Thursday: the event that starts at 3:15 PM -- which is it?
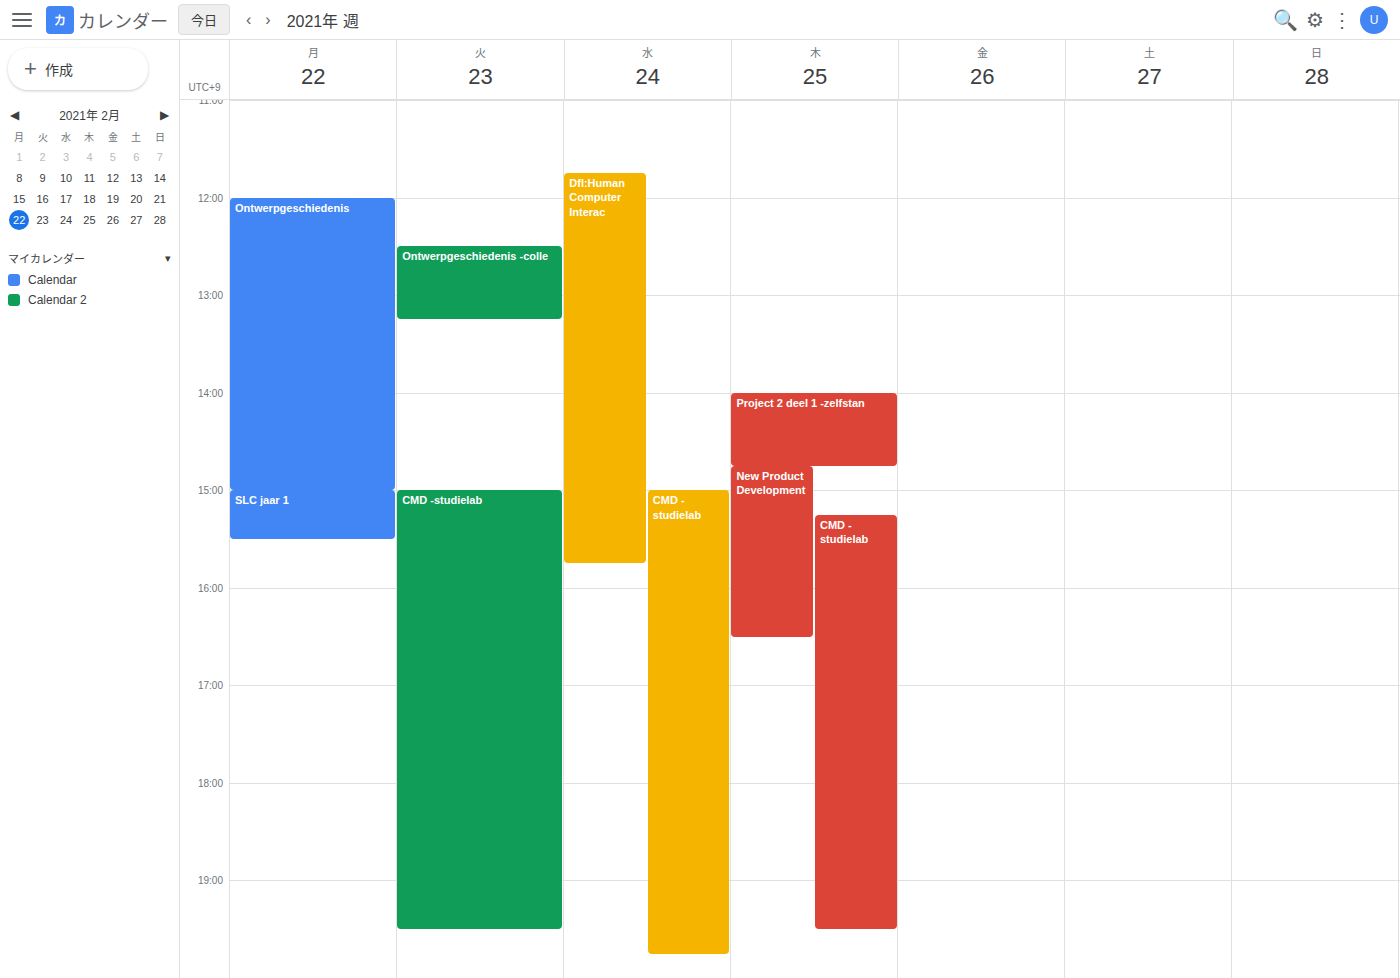
"CMD -studielab"